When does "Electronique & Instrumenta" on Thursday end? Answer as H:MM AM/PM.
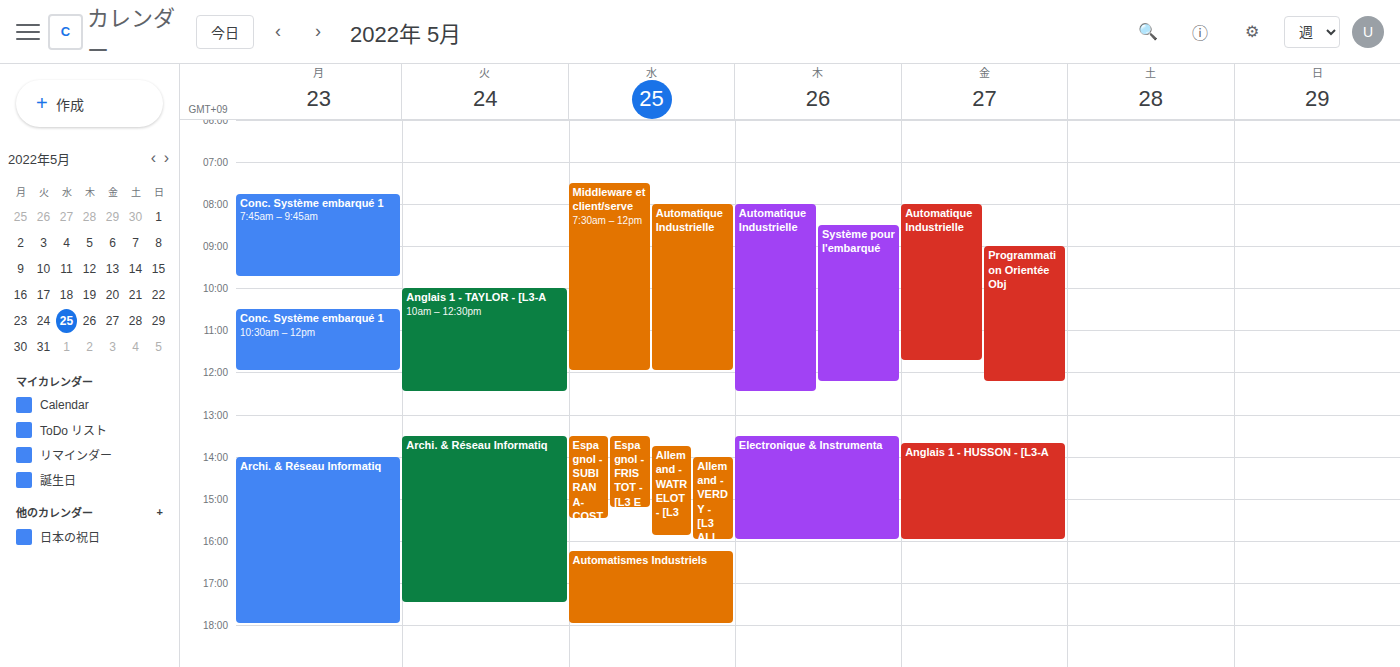
4:00 PM